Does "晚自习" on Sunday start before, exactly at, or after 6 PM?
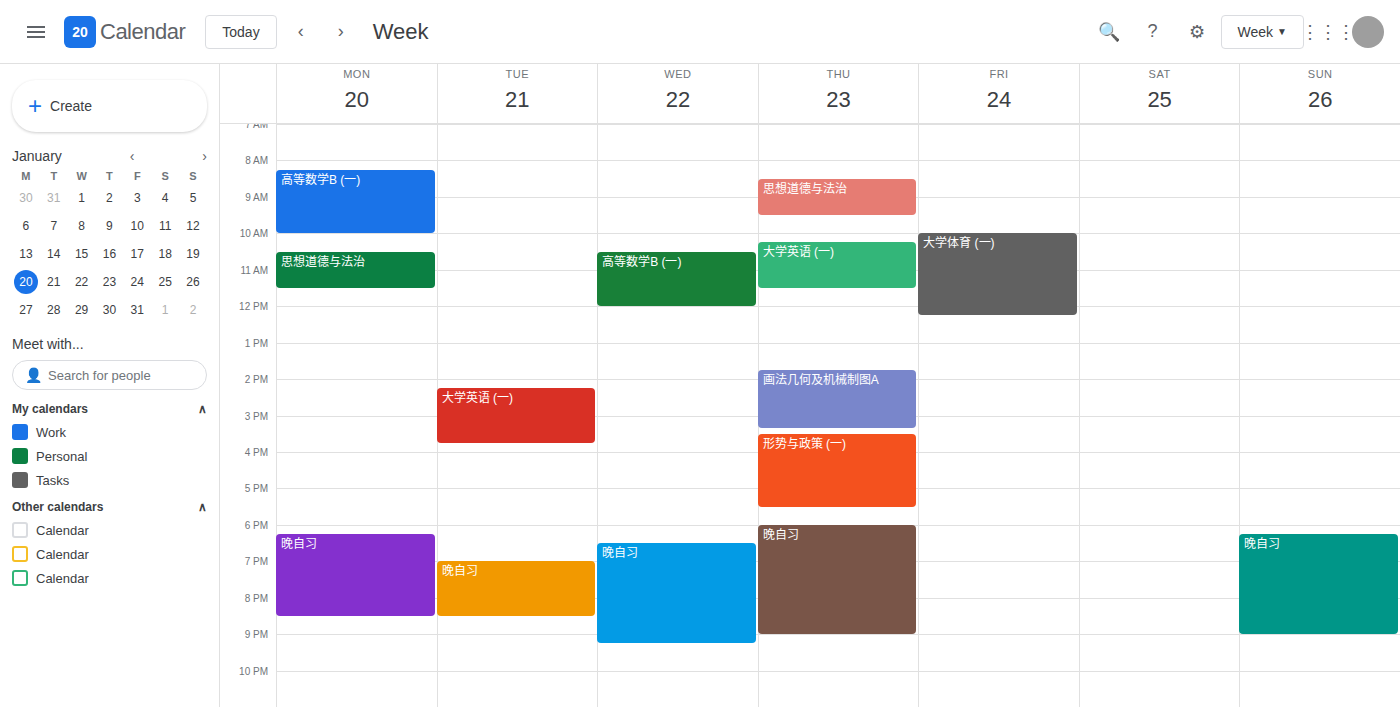
6:15 PM -- after 6 PM, 15 minutes below the 6 PM line.